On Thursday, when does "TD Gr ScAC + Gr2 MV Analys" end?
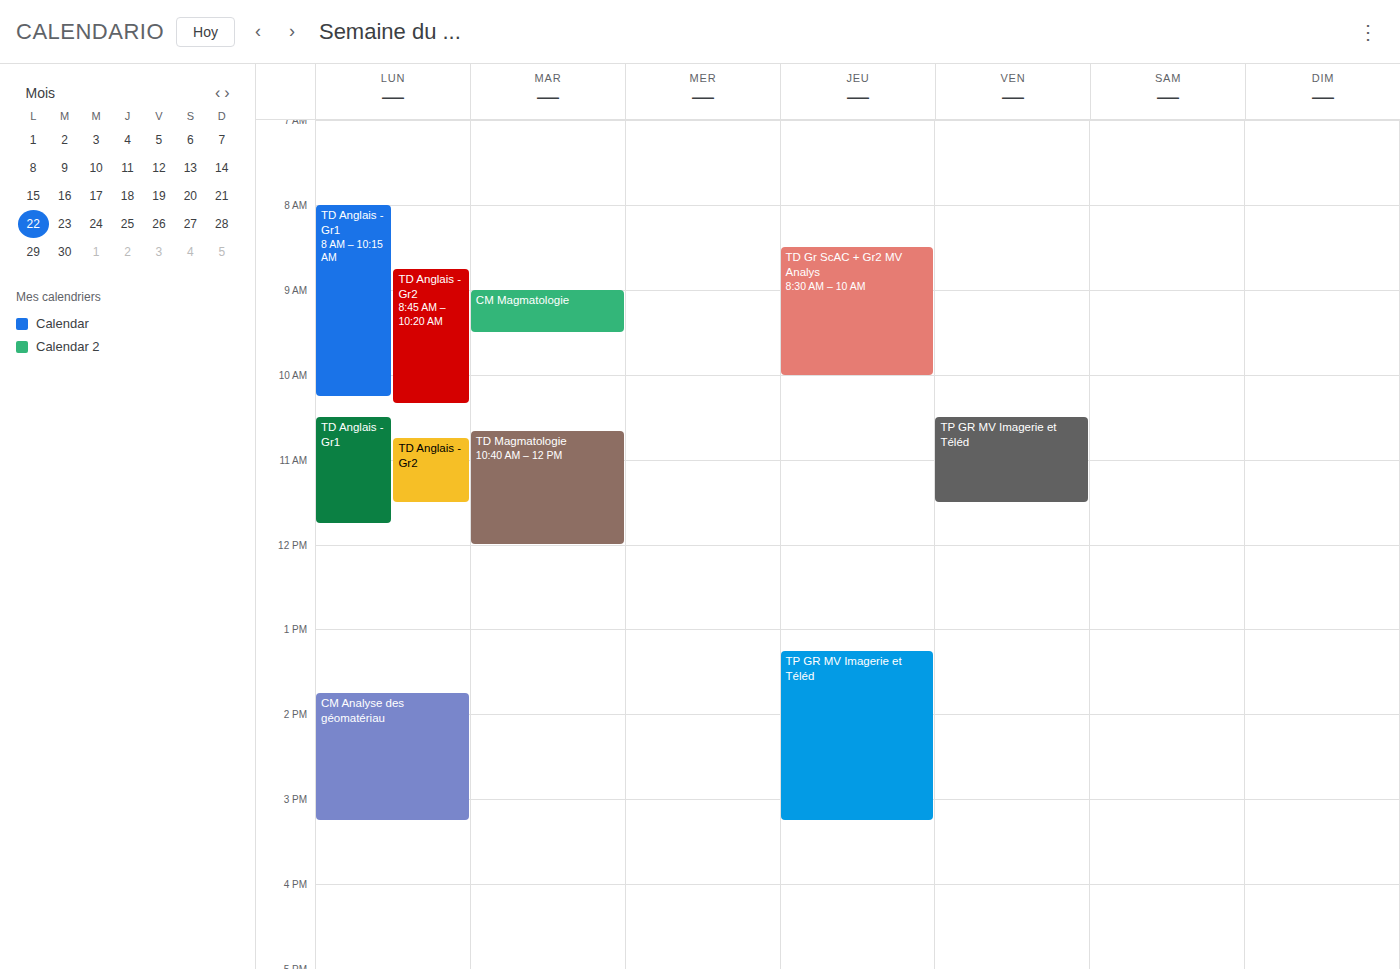
10:00